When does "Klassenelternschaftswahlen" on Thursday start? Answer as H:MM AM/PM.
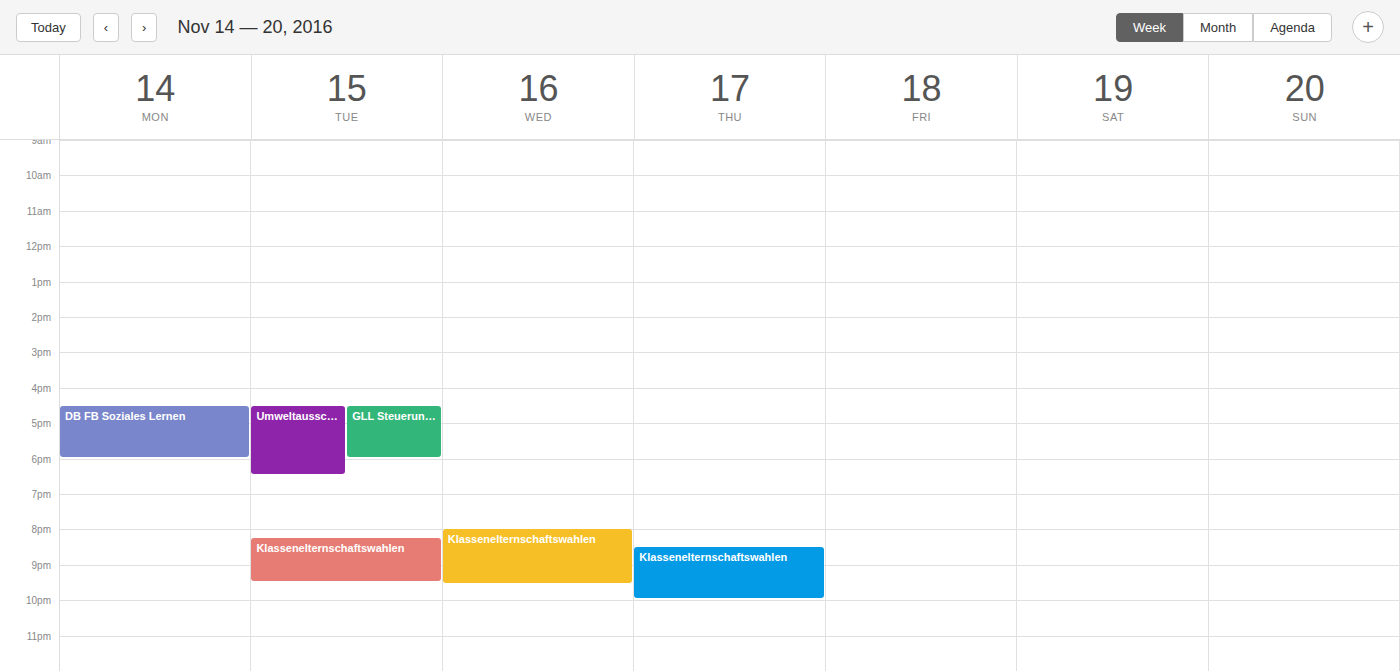
8:30 PM